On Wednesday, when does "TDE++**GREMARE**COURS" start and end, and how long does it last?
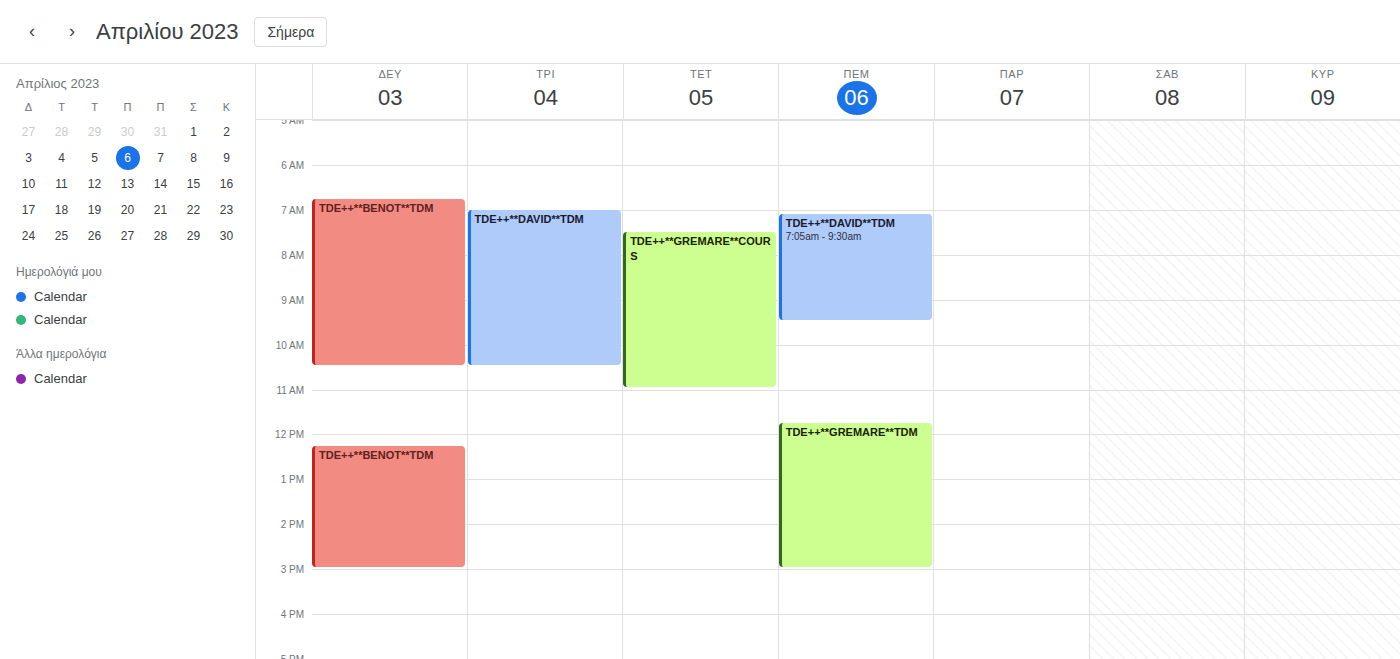
7:30 AM to 11:00 AM, 3 hours 30 minutes